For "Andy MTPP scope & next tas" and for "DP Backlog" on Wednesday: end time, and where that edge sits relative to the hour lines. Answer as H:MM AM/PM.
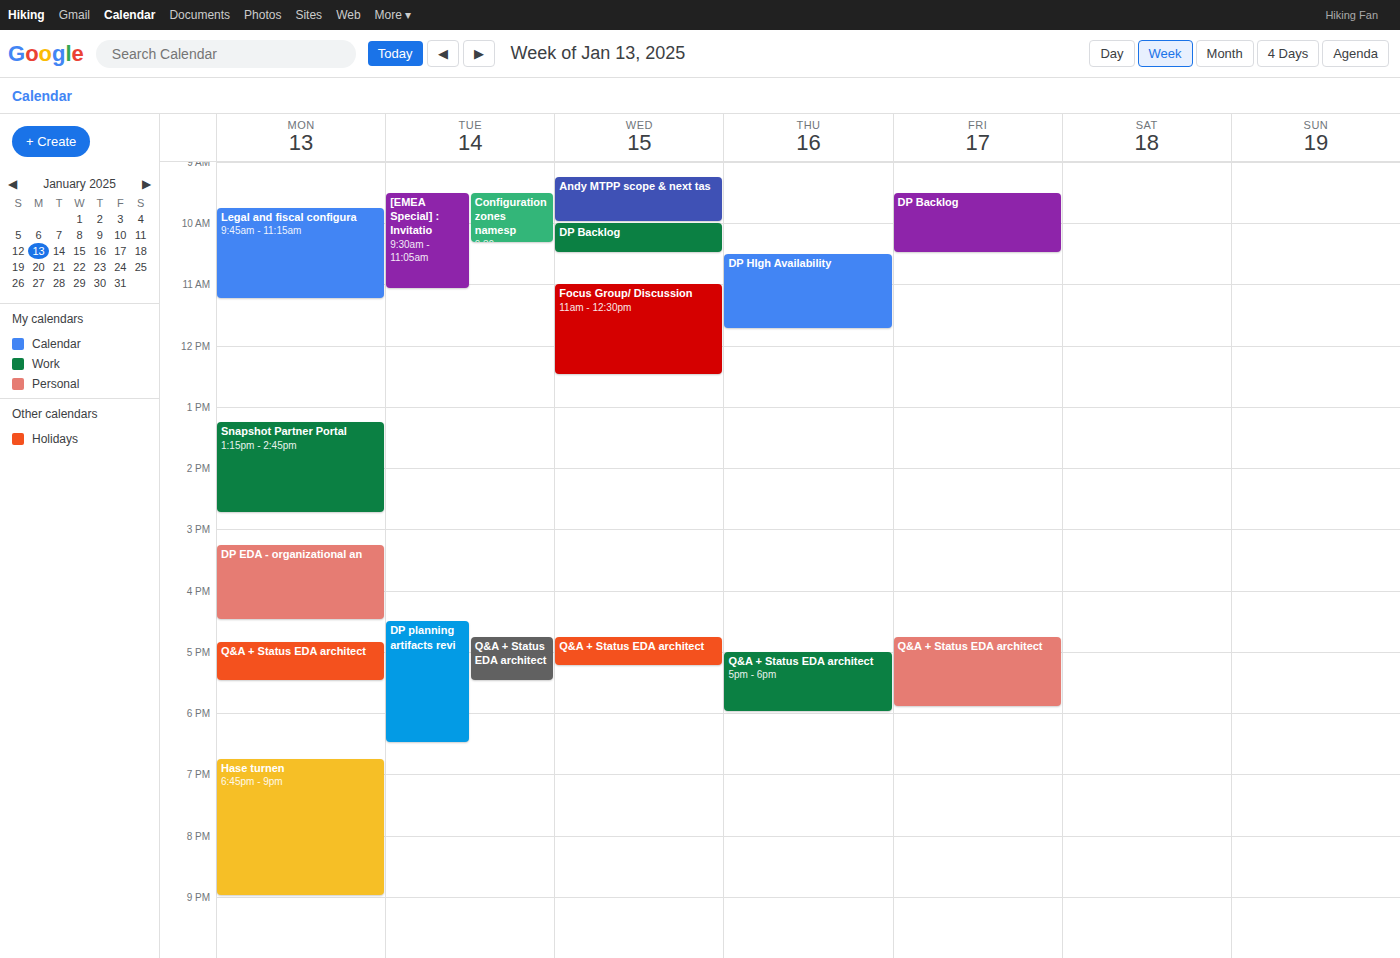
"Andy MTPP scope & next tas": 10:00 AM, exactly on the 10 AM line. "DP Backlog": 10:30 AM, halfway between the 10 AM and 11 AM lines.